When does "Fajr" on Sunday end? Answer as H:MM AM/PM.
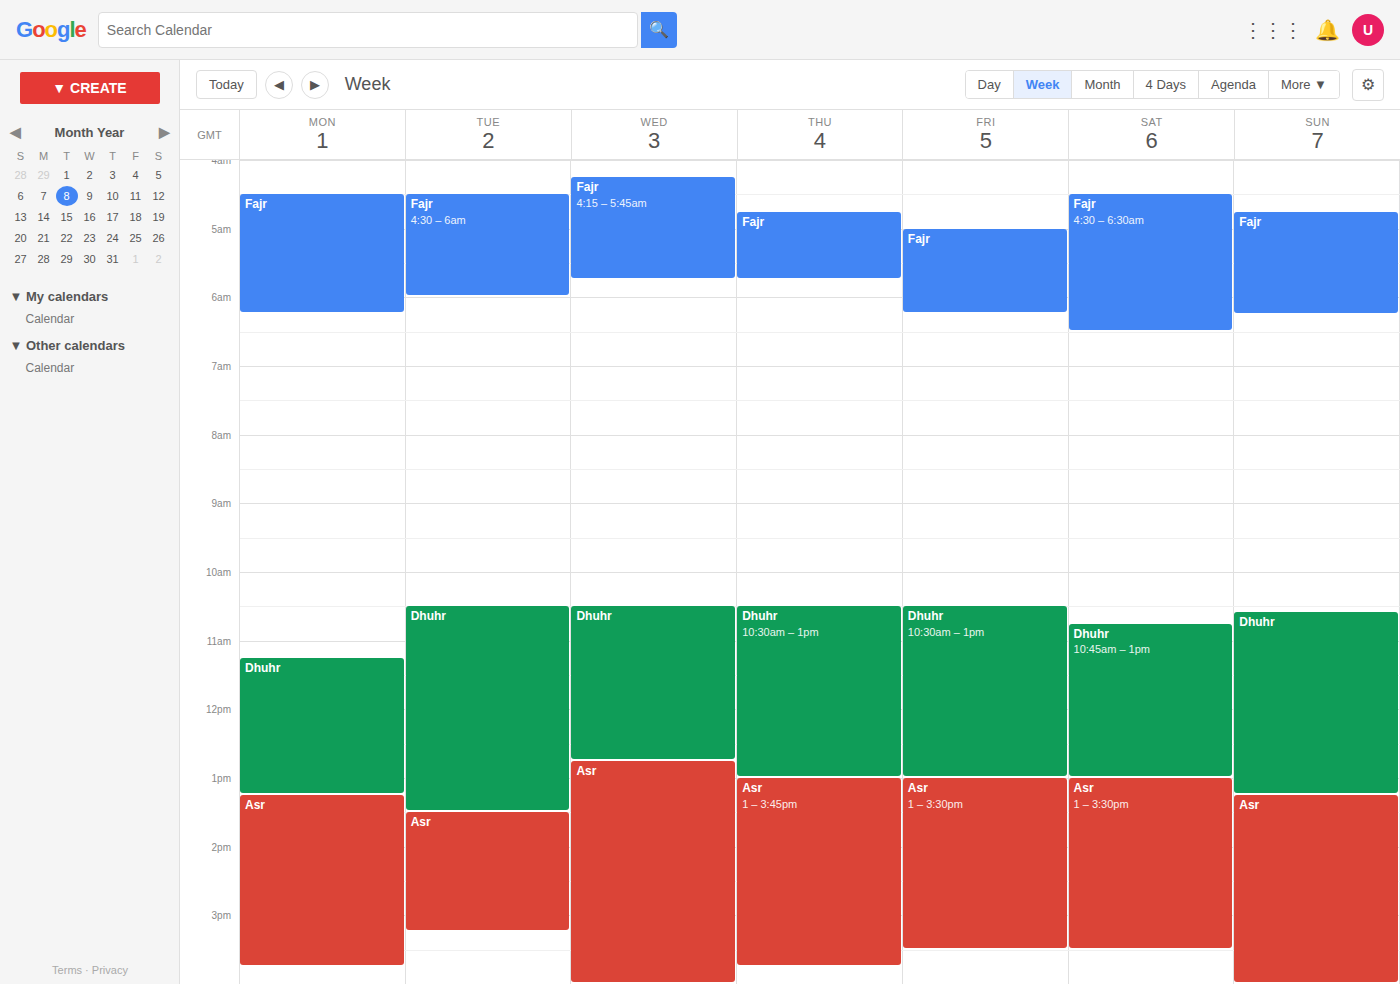
6:15 AM